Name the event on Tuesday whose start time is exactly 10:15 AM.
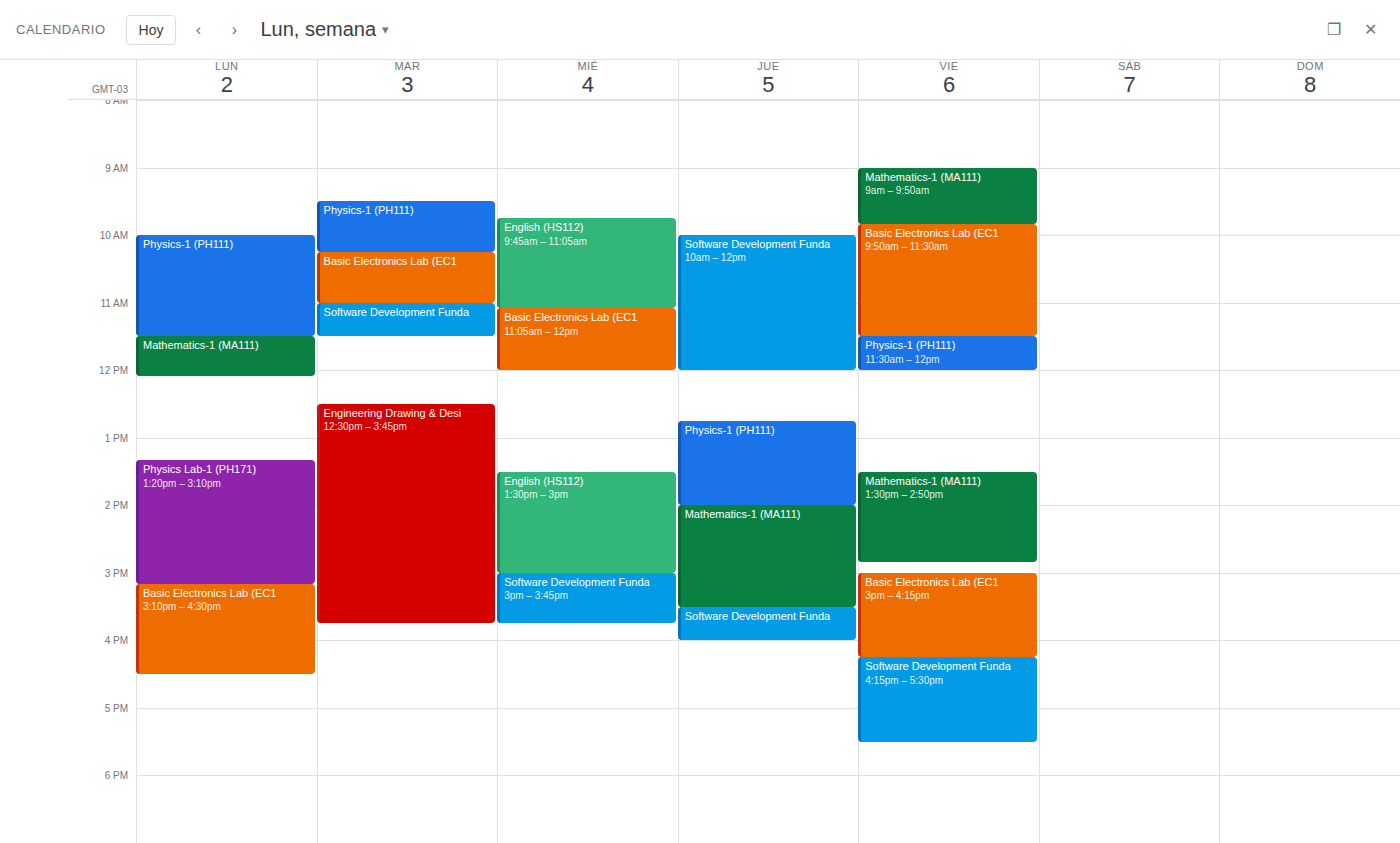
"Basic Electronics Lab (EC1"